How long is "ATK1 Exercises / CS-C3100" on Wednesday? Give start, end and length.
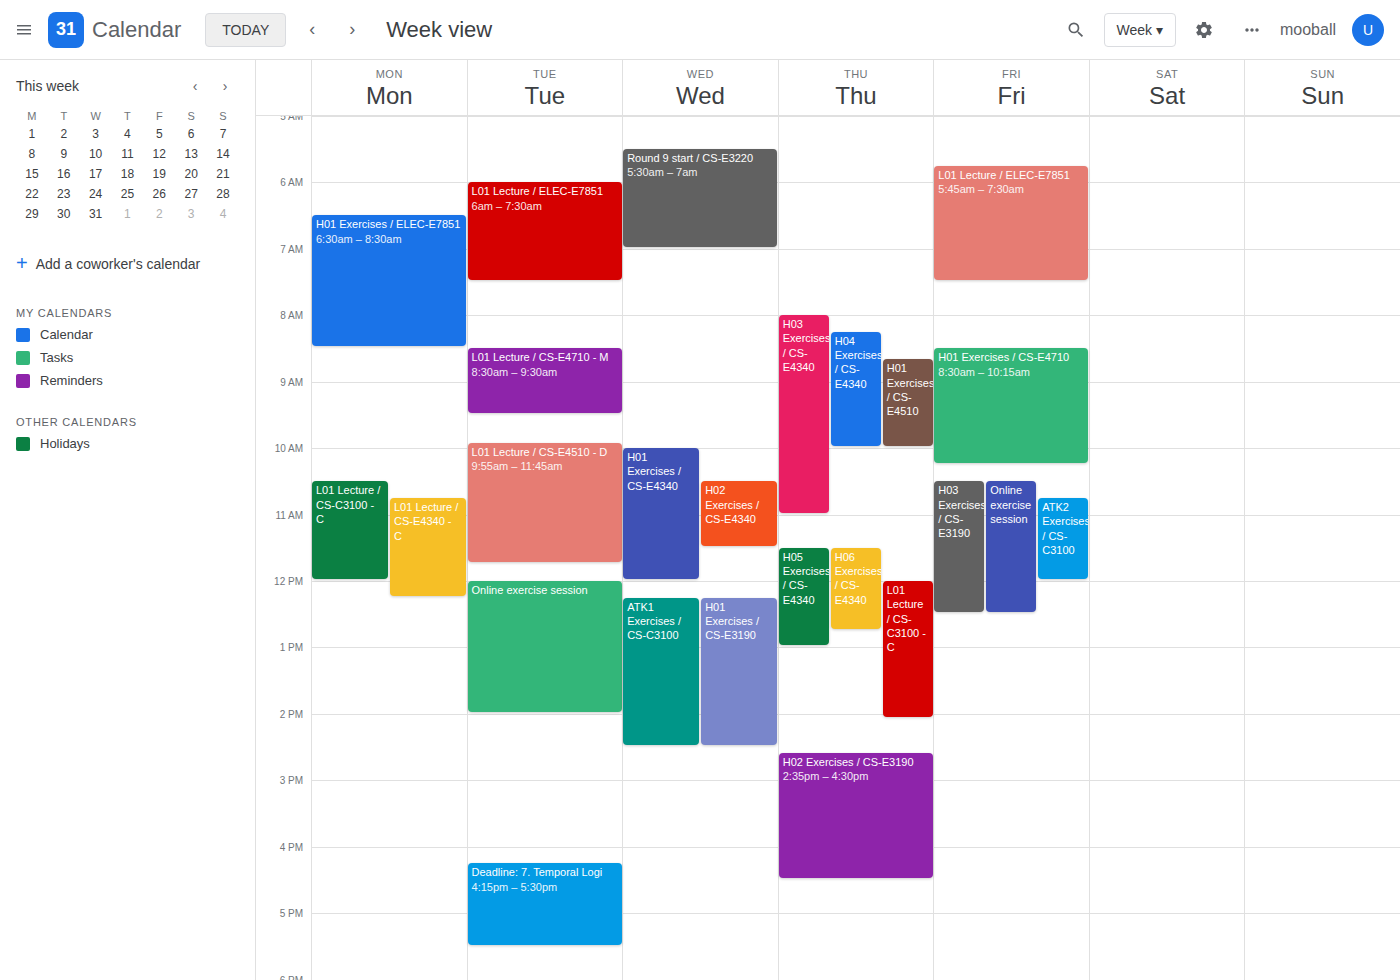
12:15 to 14:30, 2 hours 15 minutes